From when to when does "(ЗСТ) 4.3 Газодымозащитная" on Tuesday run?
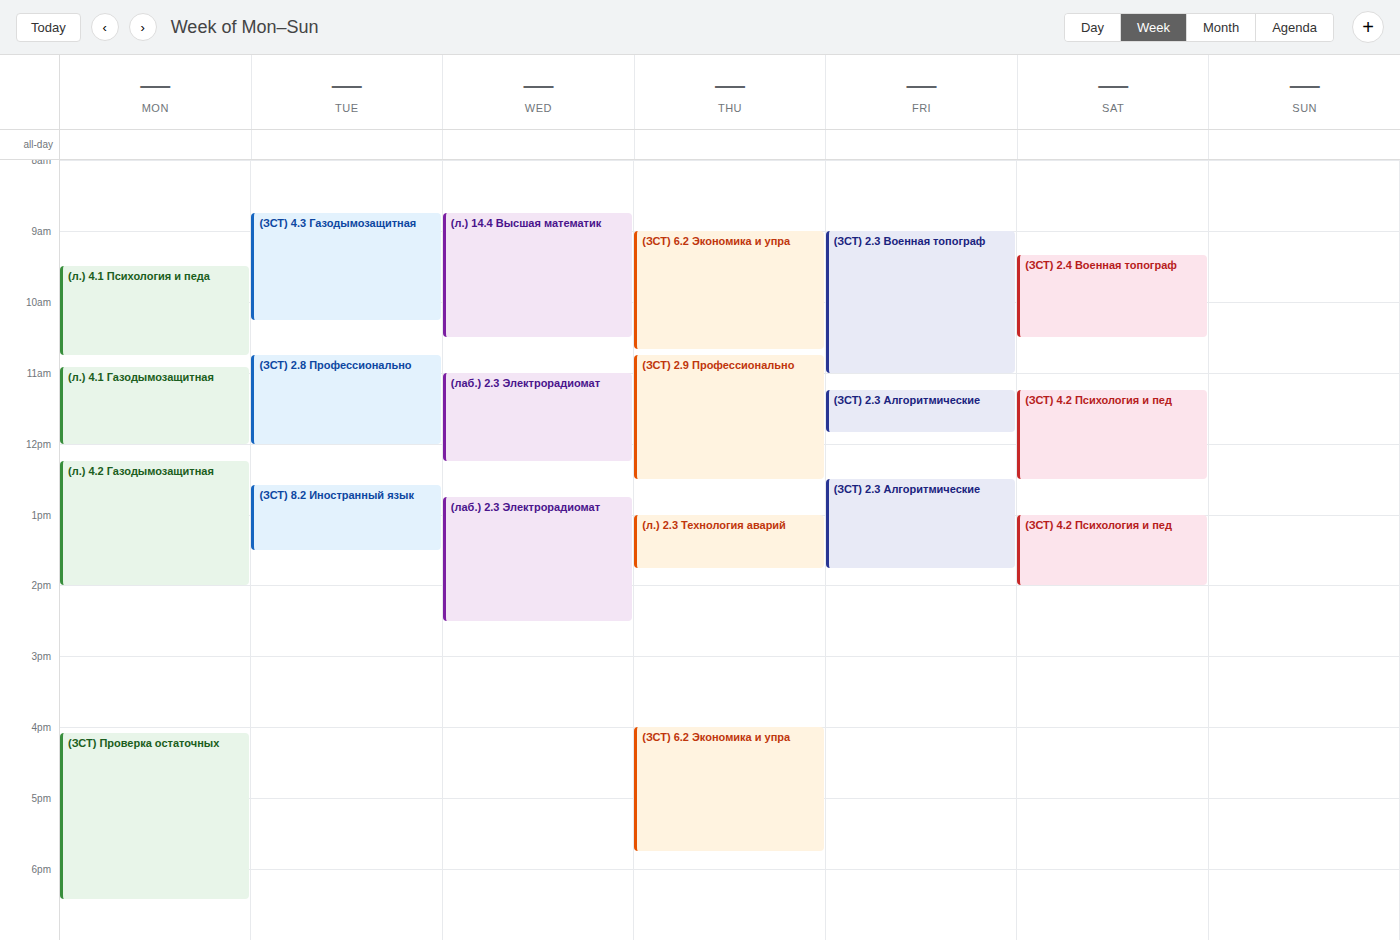
8:45 AM to 10:15 AM